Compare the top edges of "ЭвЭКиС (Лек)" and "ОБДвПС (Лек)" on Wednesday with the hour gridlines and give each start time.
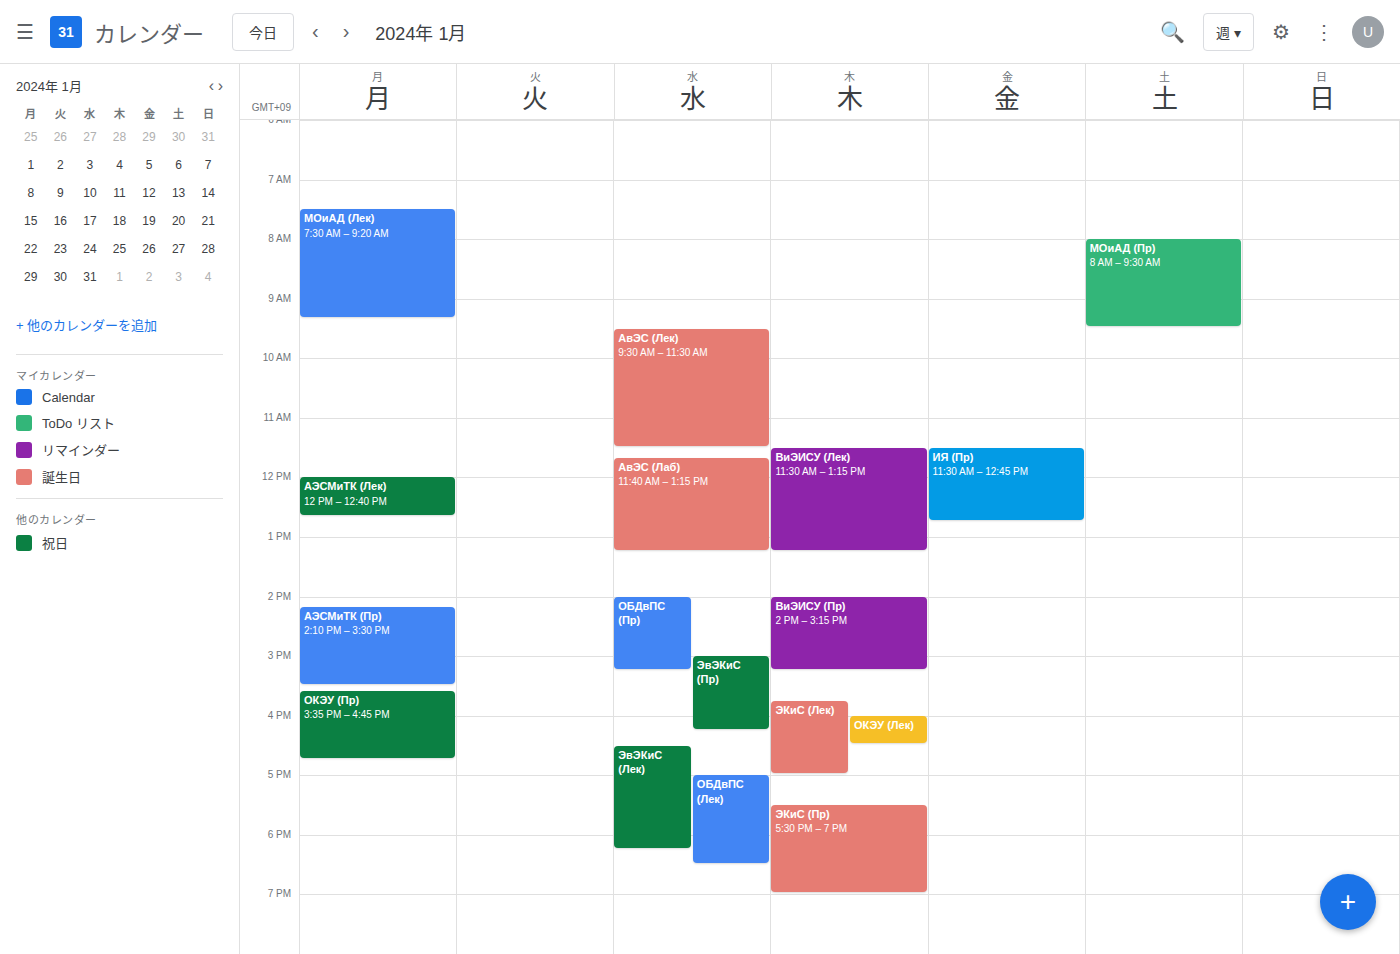
"ЭвЭКиС (Лек)": 4:30 PM, halfway between the 4 PM and 5 PM lines. "ОБДвПС (Лек)": 5:00 PM, exactly on the 5 PM line.